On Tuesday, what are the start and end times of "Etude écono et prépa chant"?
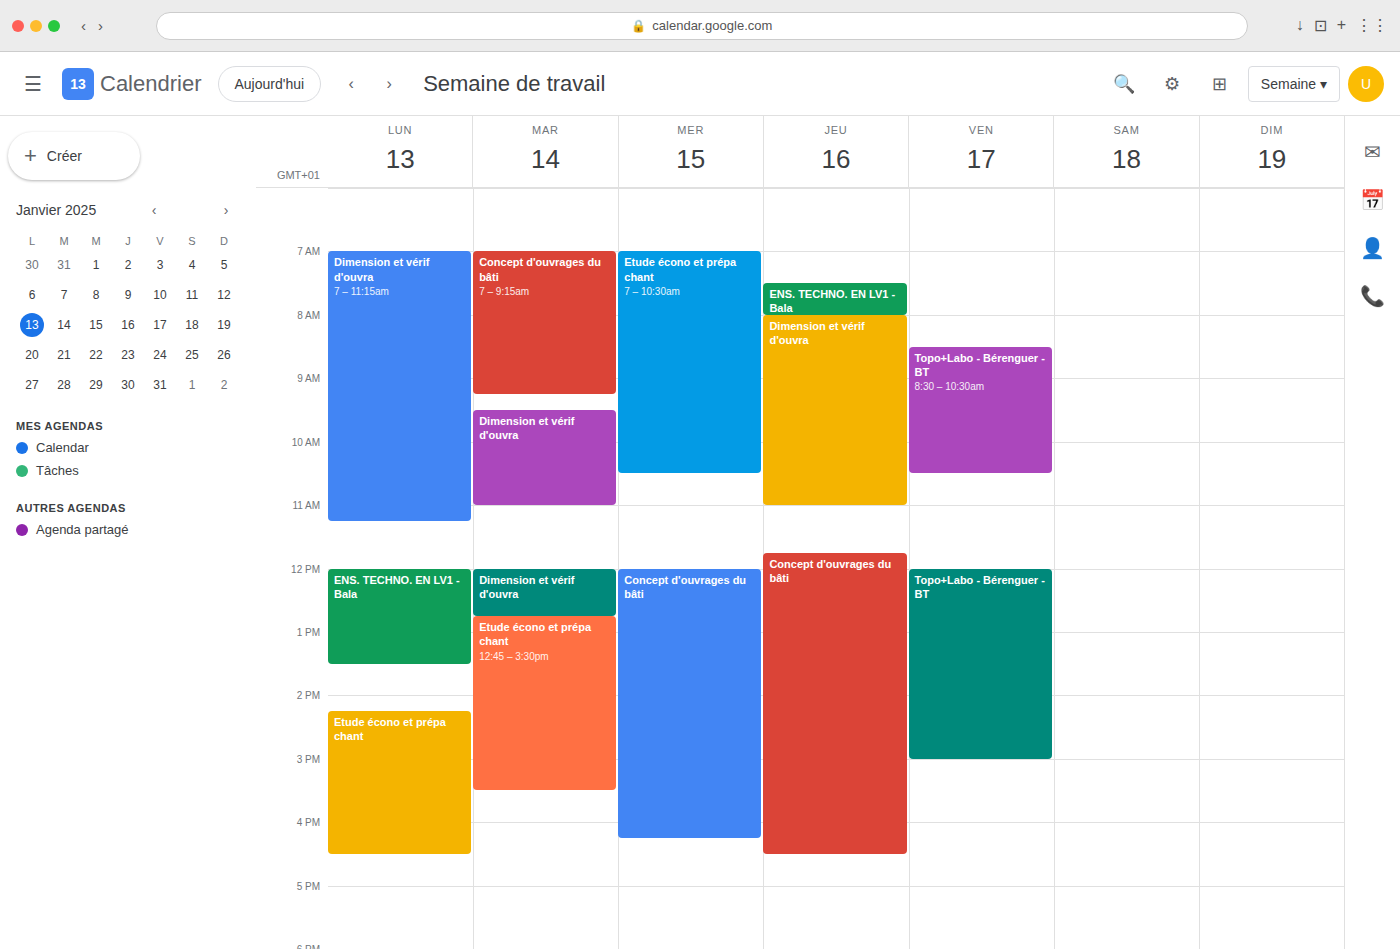
12:45 PM to 3:30 PM